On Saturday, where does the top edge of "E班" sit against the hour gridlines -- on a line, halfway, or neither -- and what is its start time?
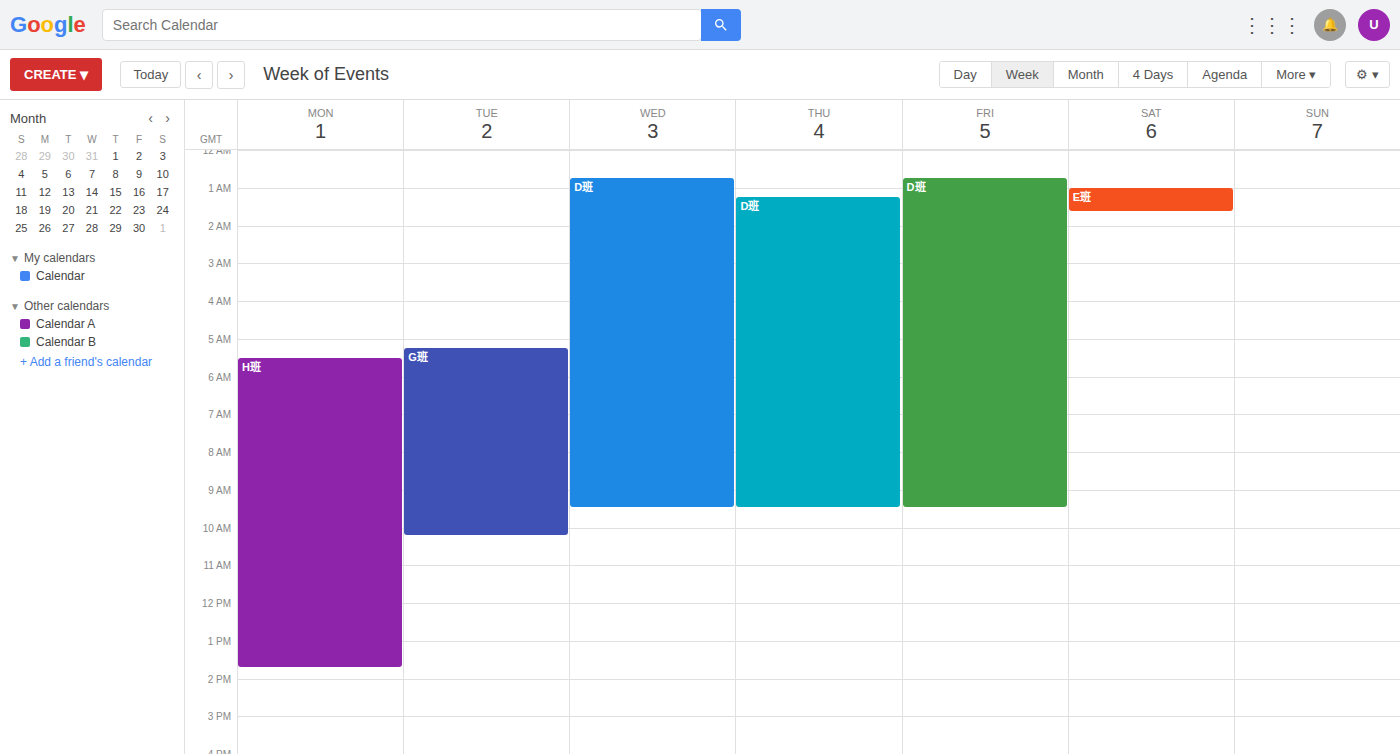
01:00 -- exactly on the 01:00 line.